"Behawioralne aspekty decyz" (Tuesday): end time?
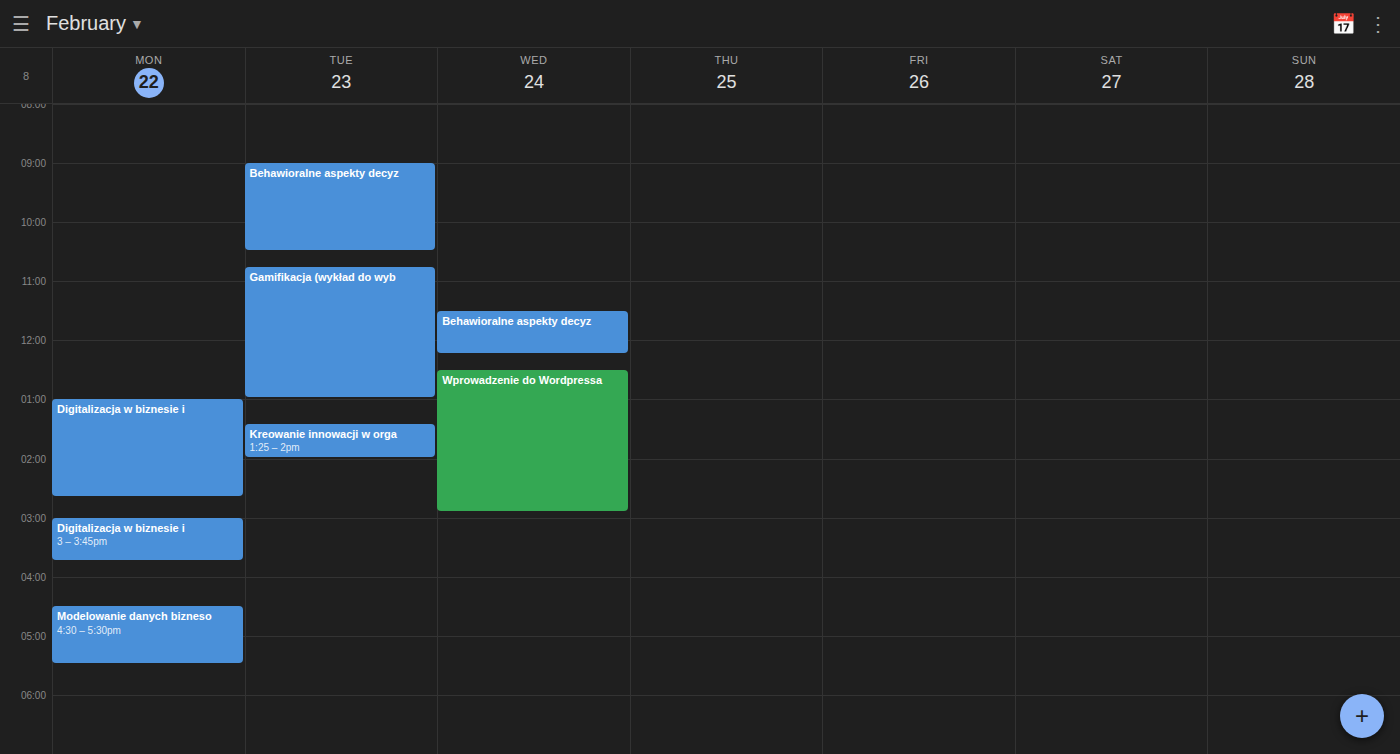
10:30 AM